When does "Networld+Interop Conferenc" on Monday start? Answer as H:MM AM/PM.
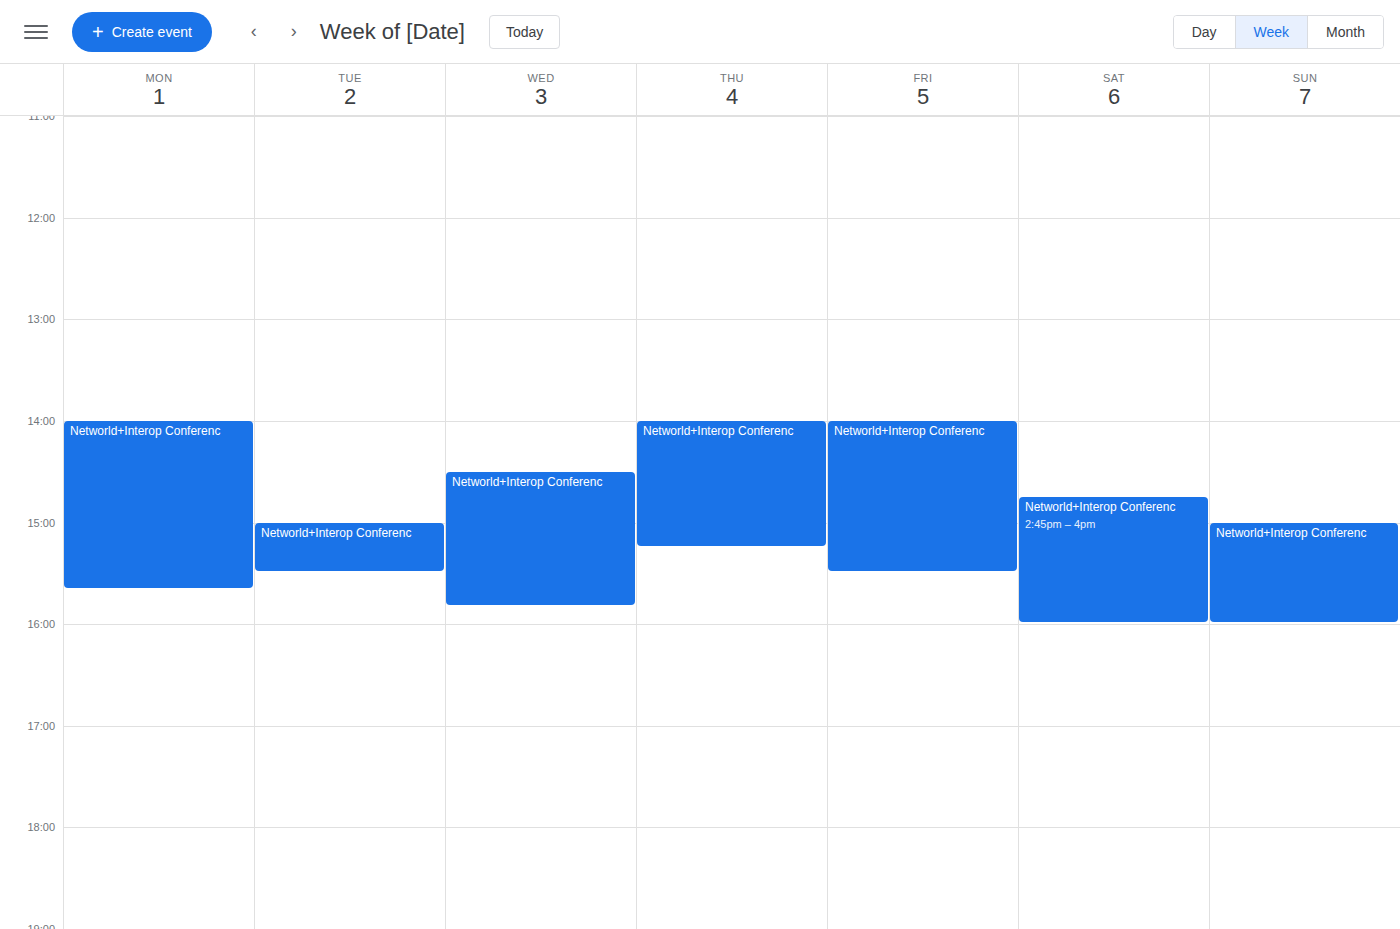
2:00 PM